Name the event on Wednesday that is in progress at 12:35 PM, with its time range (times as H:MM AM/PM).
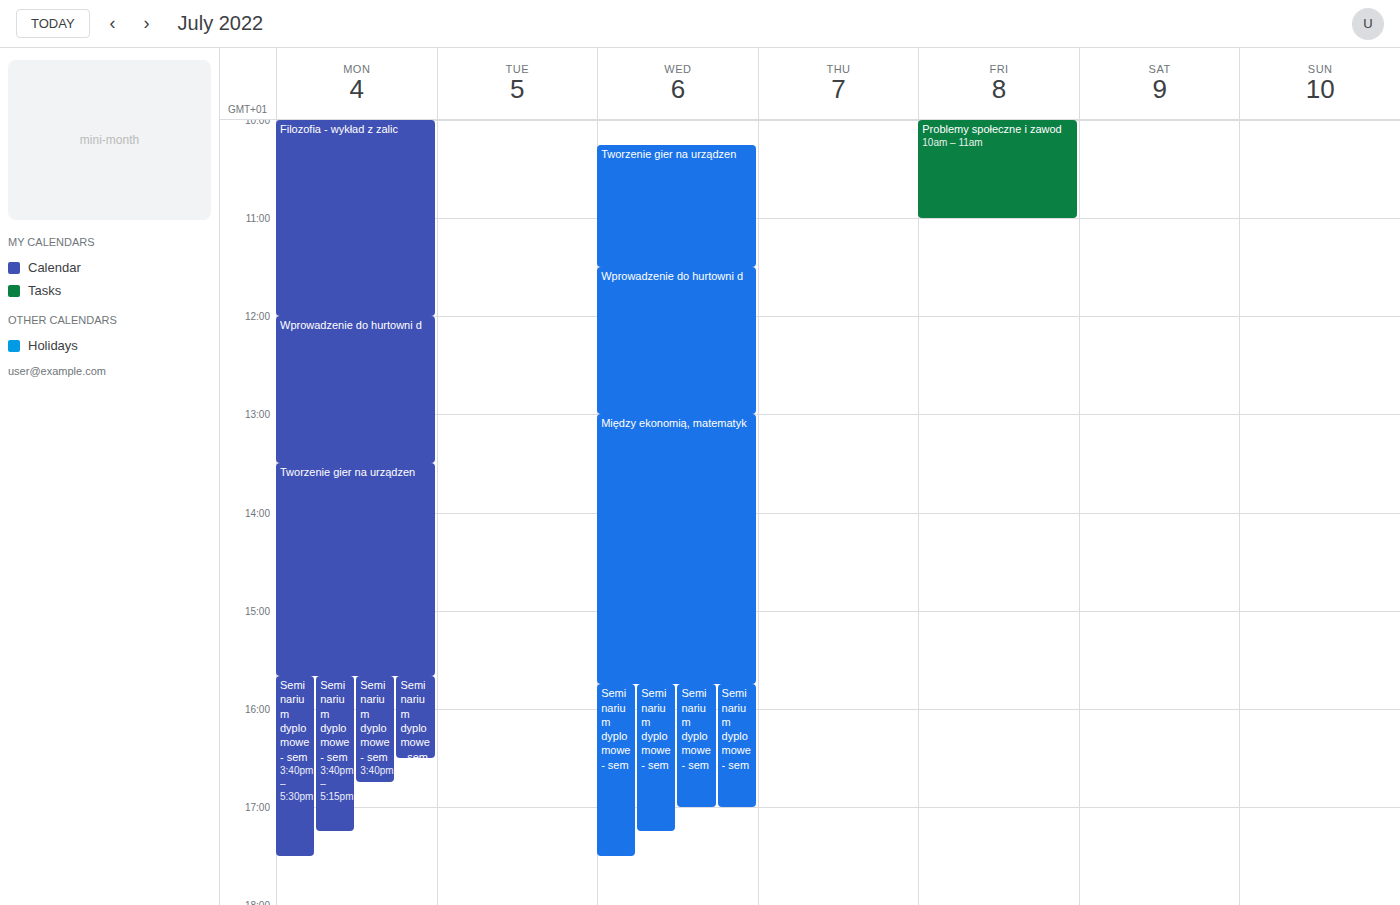
"Wprowadzenie do hurtowni d", 11:30 AM to 1:00 PM